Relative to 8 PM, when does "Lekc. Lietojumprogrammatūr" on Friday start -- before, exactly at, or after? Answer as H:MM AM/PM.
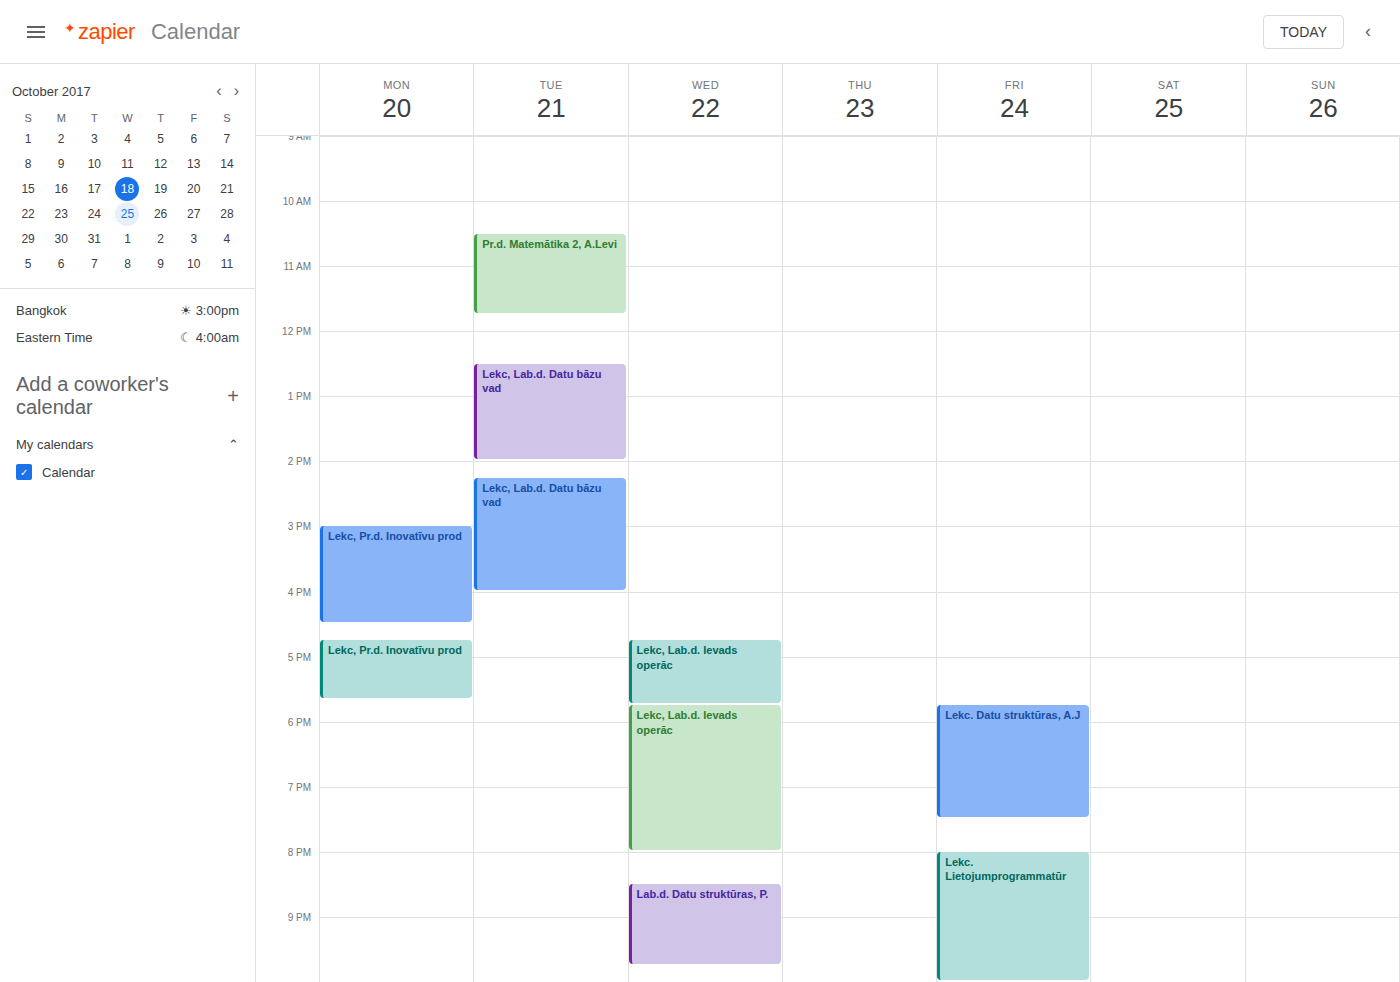
8:00 PM -- exactly at 8 PM, on the 8 PM line.